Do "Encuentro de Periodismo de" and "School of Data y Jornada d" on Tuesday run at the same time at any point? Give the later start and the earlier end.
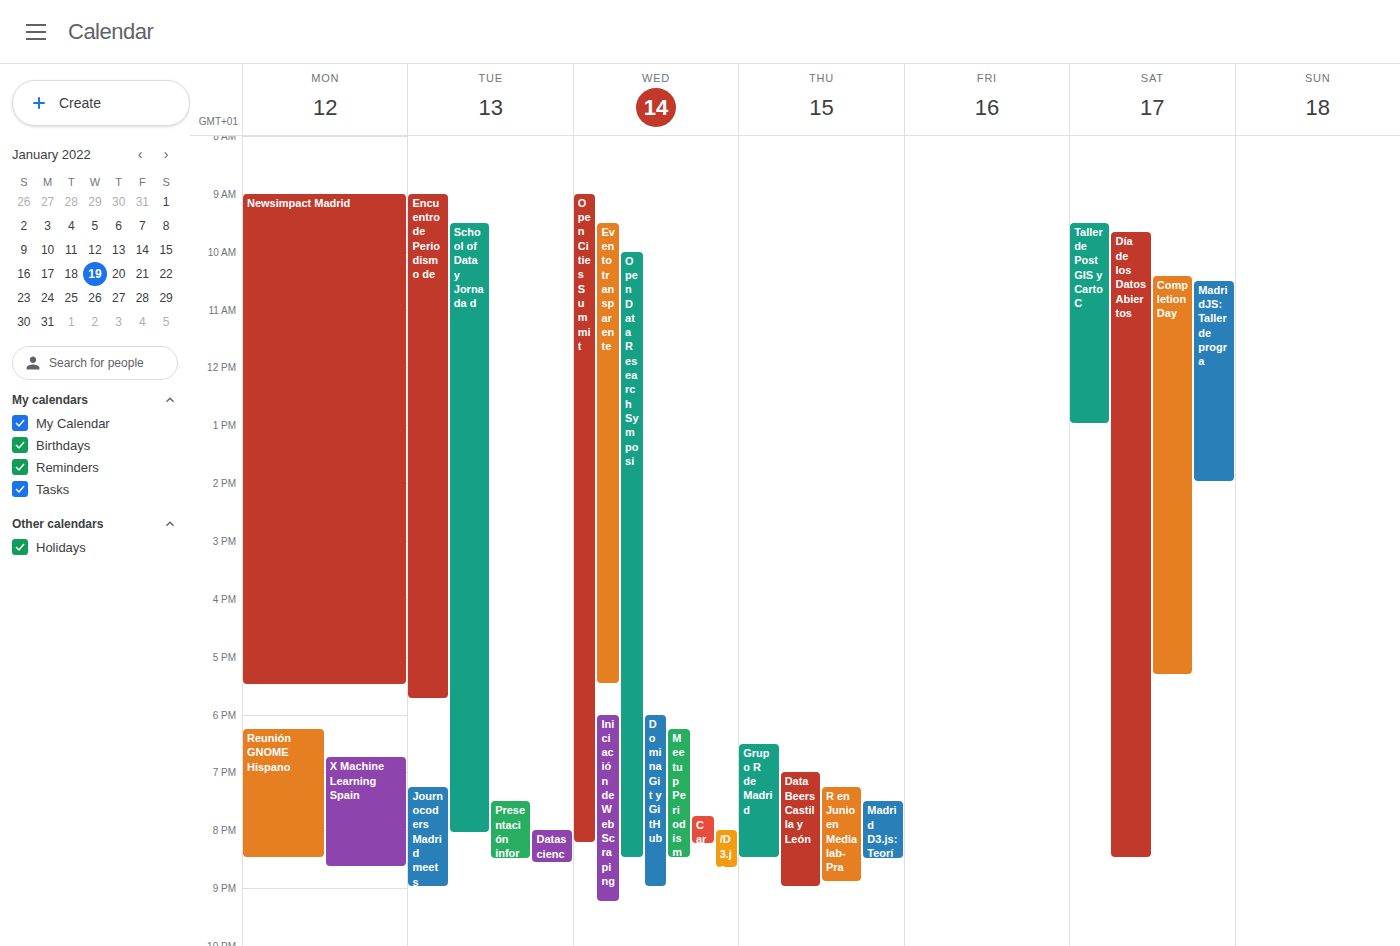
"School of Data y Jornada d" starts at 9:30 AM, before "Encuentro de Periodismo de" ends at 5:45 PM -- they overlap.